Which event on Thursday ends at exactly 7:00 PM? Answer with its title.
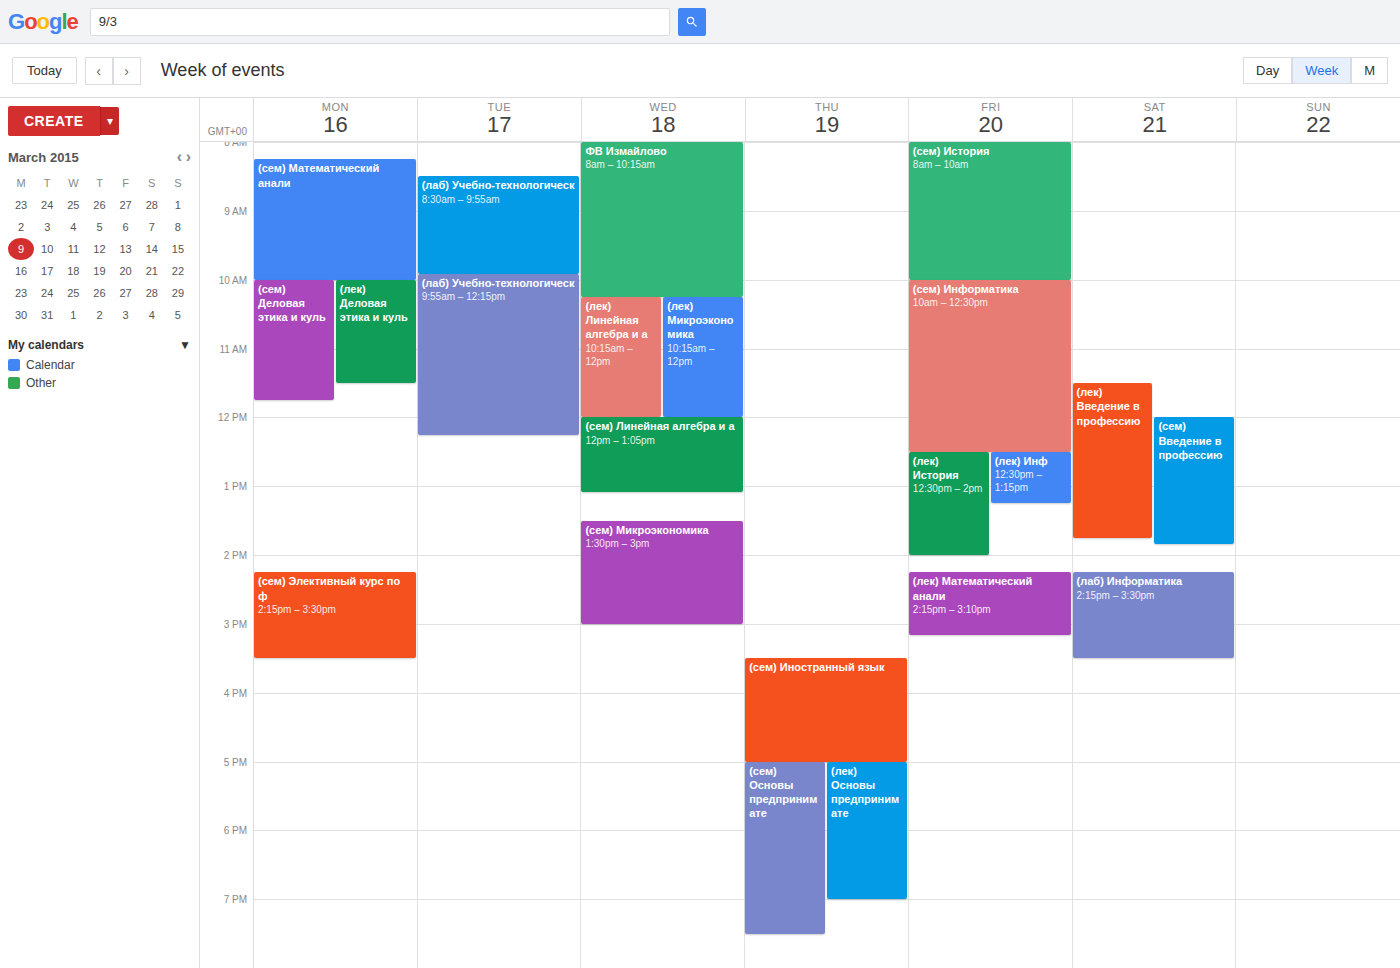
"(лек) Основы предпринимате"